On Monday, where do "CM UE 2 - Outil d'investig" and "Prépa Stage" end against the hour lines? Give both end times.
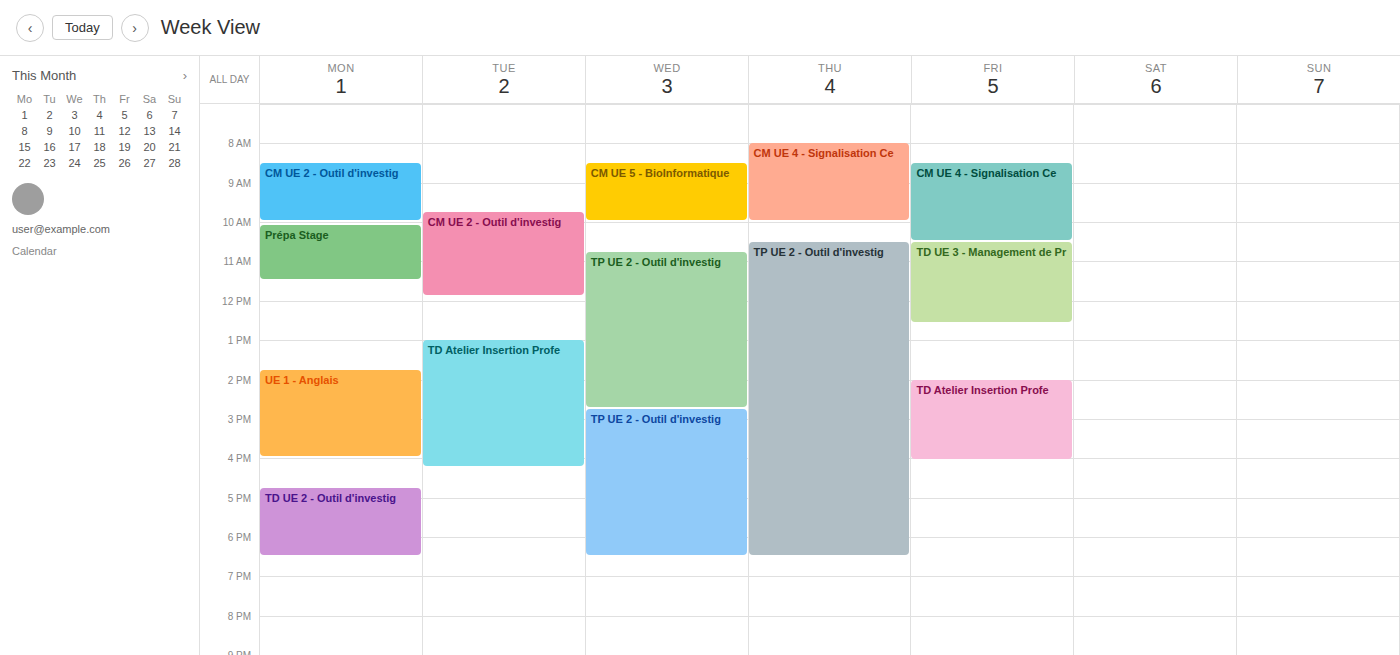
"CM UE 2 - Outil d'investig": 10:00, exactly on the 10:00 line. "Prépa Stage": 11:30, halfway between the 11:00 and 12:00 lines.